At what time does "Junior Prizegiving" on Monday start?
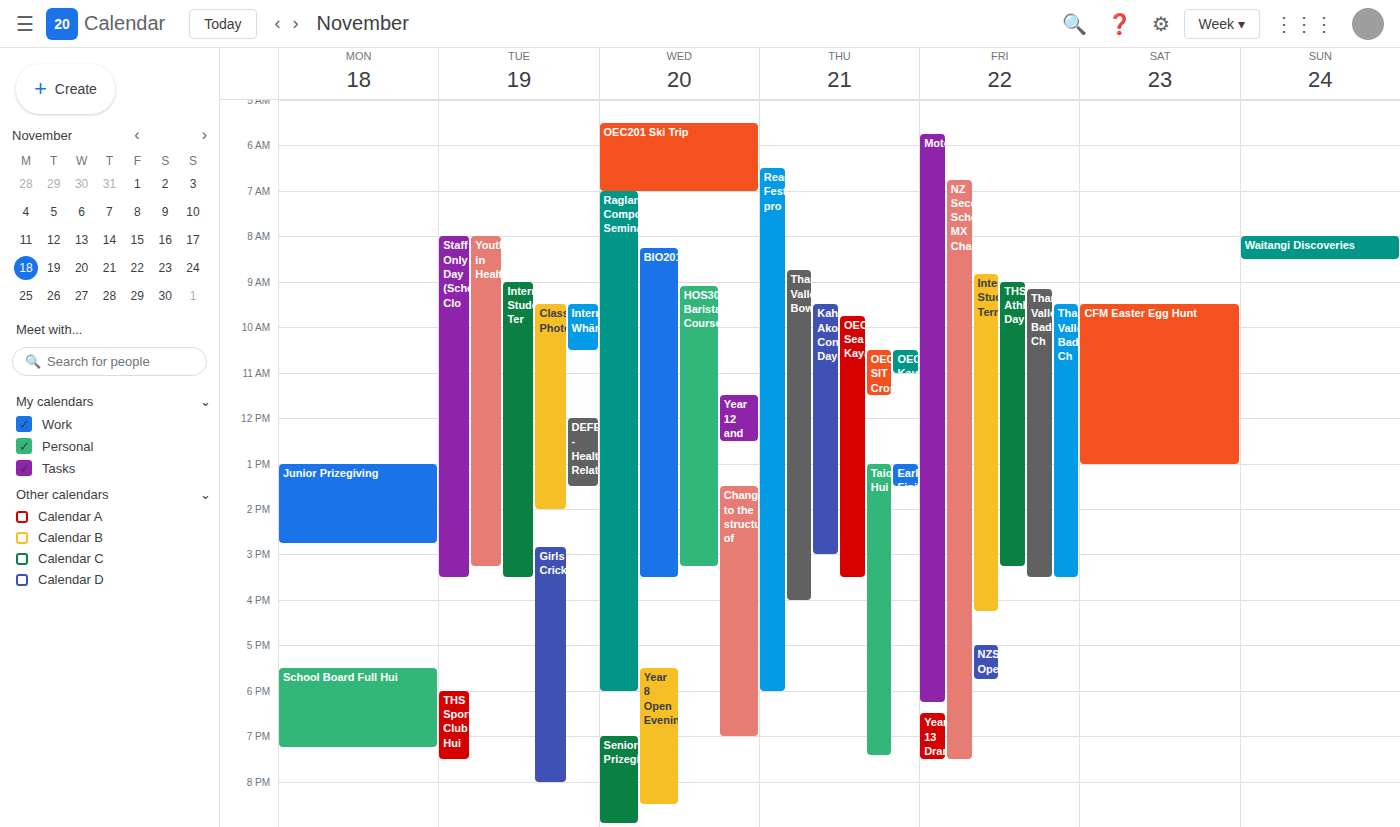
1:00 PM